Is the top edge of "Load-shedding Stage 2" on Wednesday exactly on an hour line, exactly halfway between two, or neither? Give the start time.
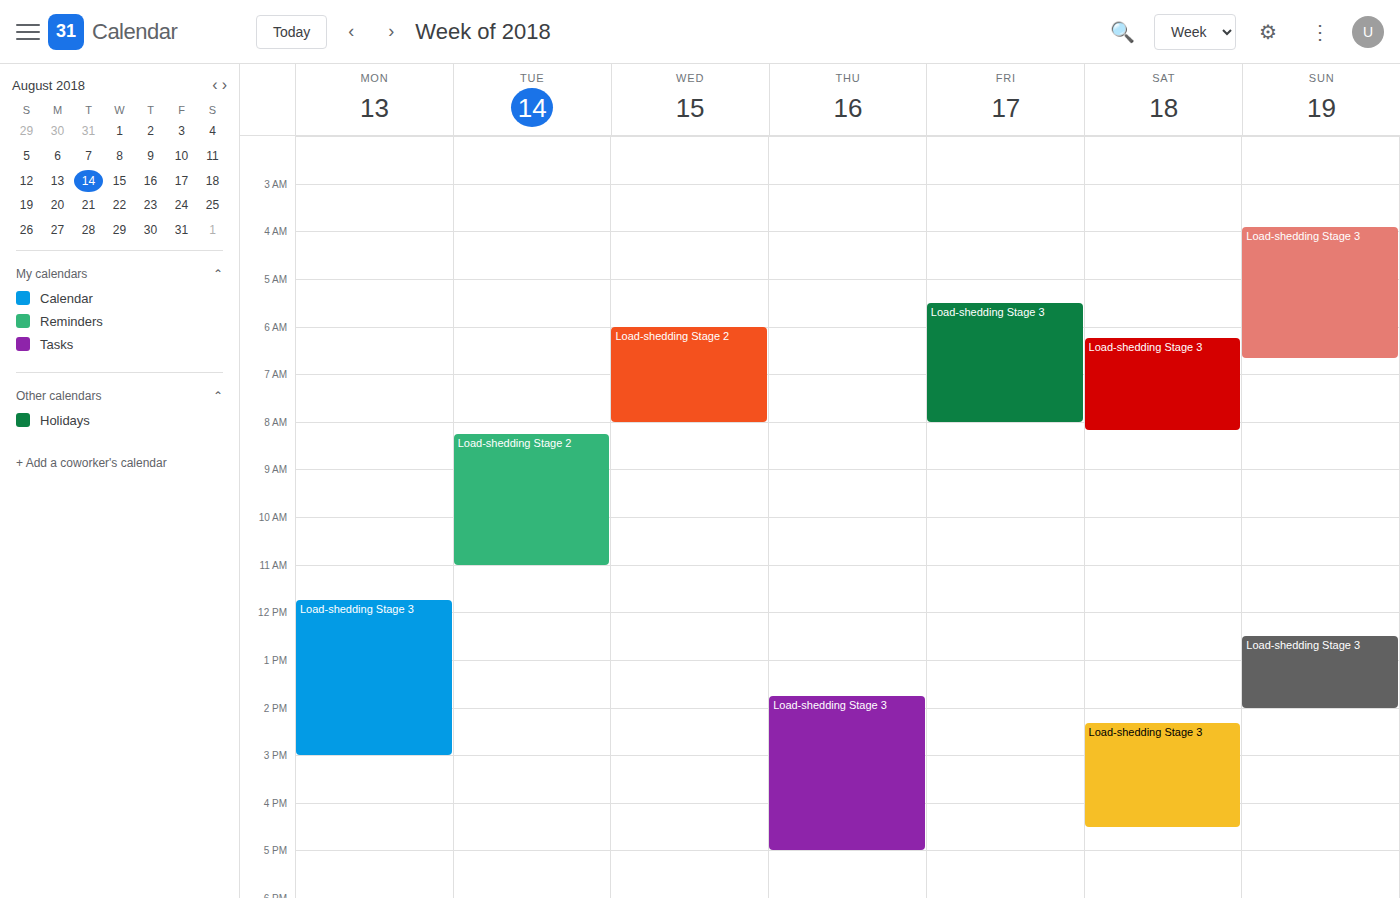
6:00 AM -- exactly on the 6 AM line.